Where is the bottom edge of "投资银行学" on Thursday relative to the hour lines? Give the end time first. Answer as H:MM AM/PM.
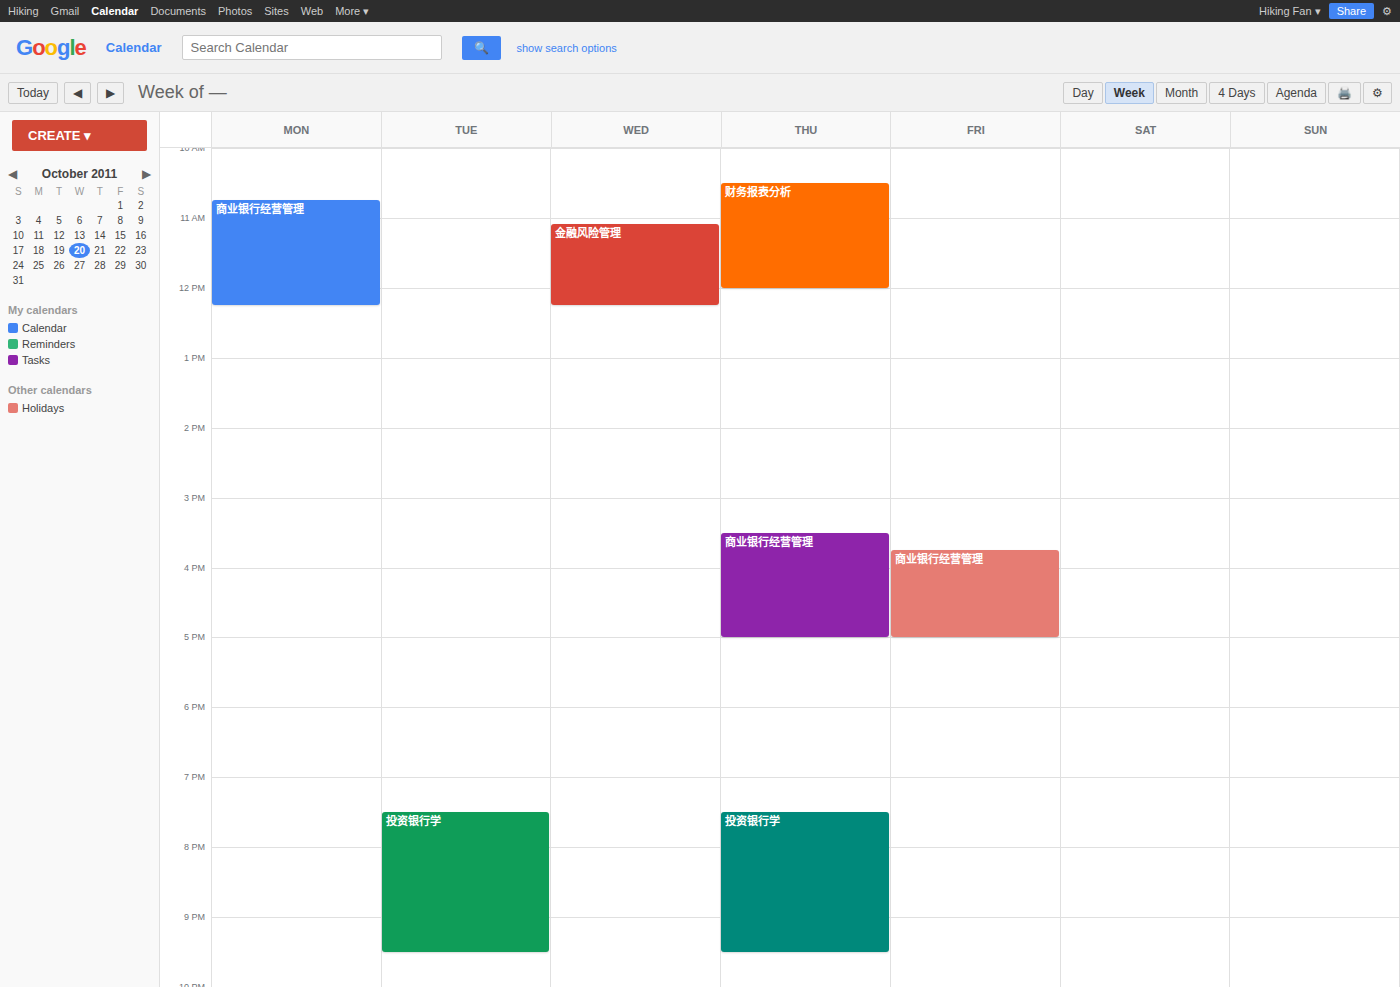
9:30 PM -- halfway between the 9 PM and 10 PM lines.